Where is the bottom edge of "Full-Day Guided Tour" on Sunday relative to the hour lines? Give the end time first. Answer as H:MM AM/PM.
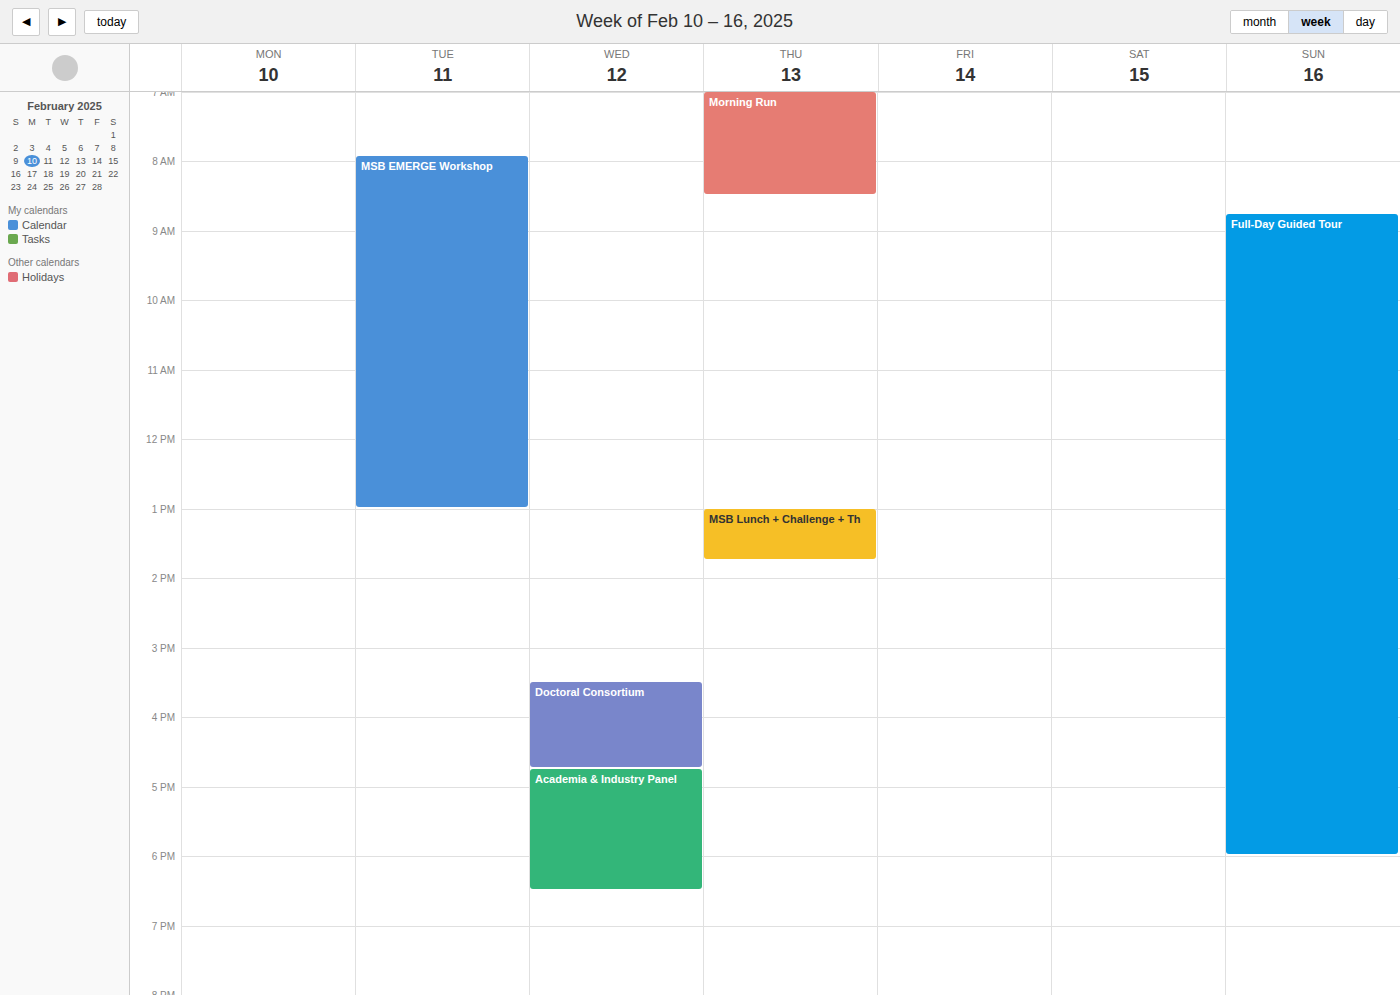
6:00 PM -- exactly on the 6 PM line.